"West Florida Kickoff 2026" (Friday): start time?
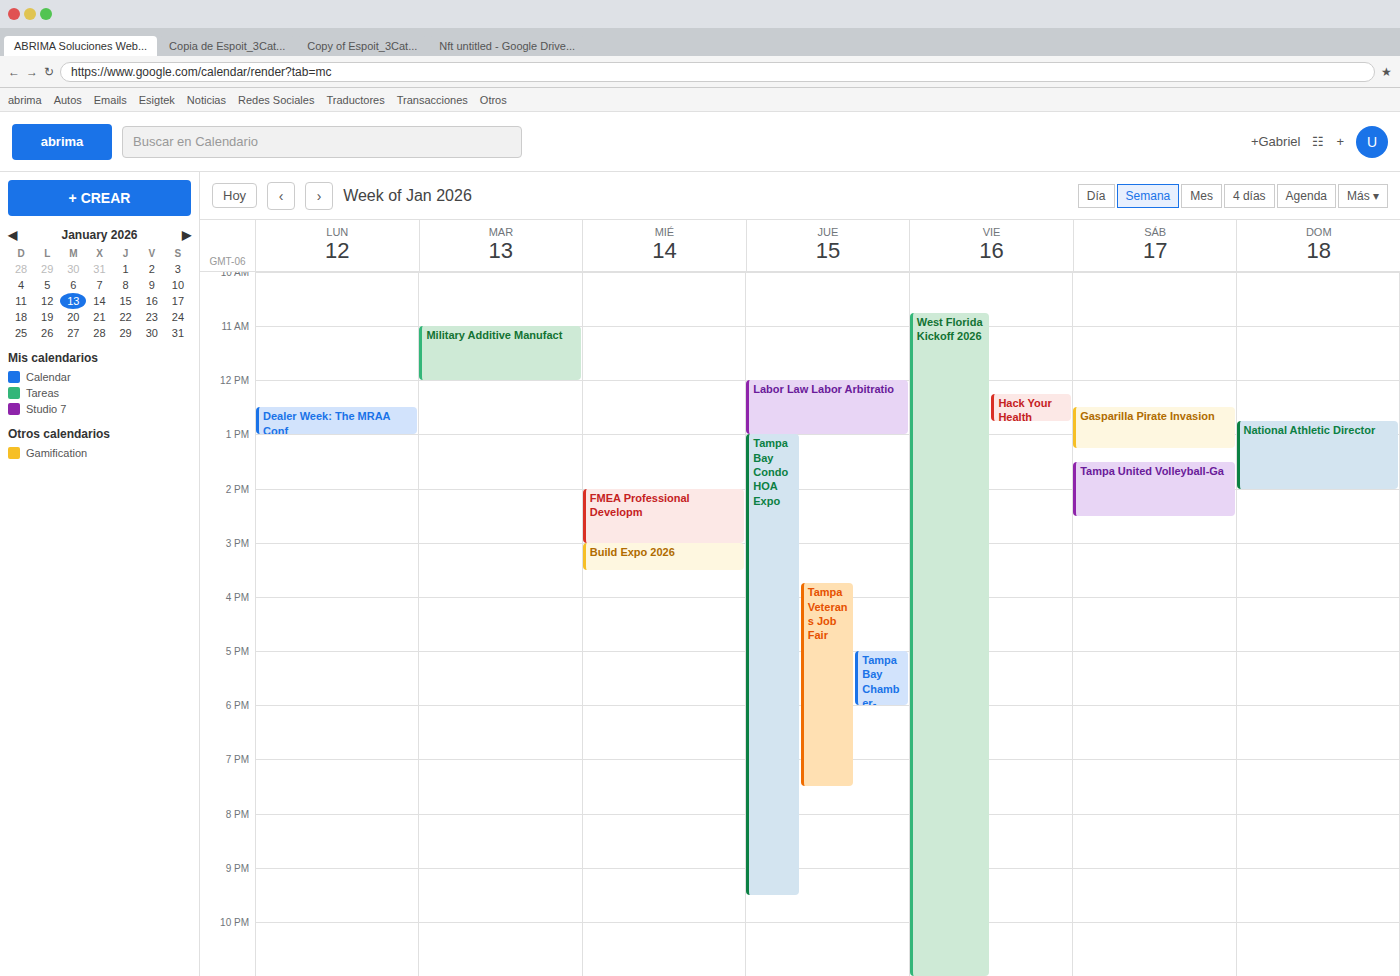
10:45 AM